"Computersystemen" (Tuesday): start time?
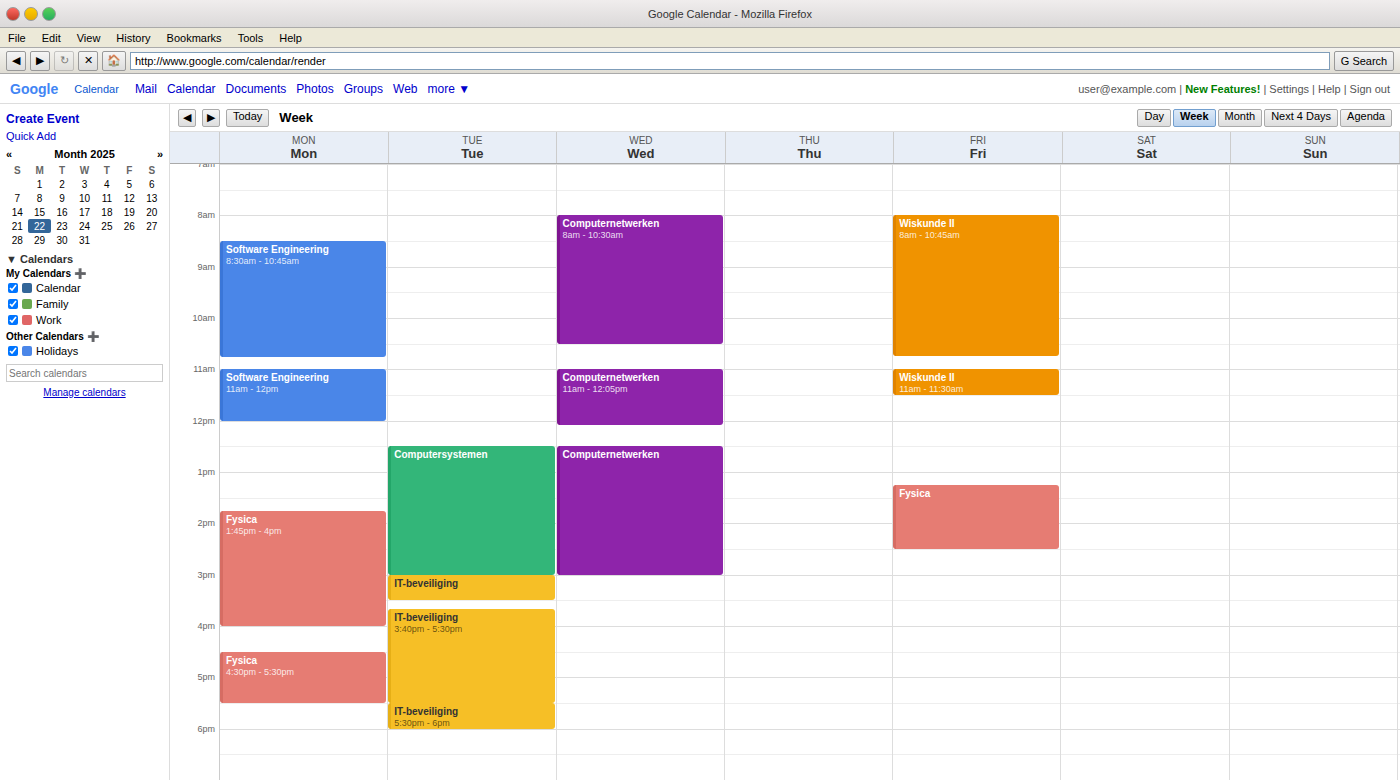
12:30 PM